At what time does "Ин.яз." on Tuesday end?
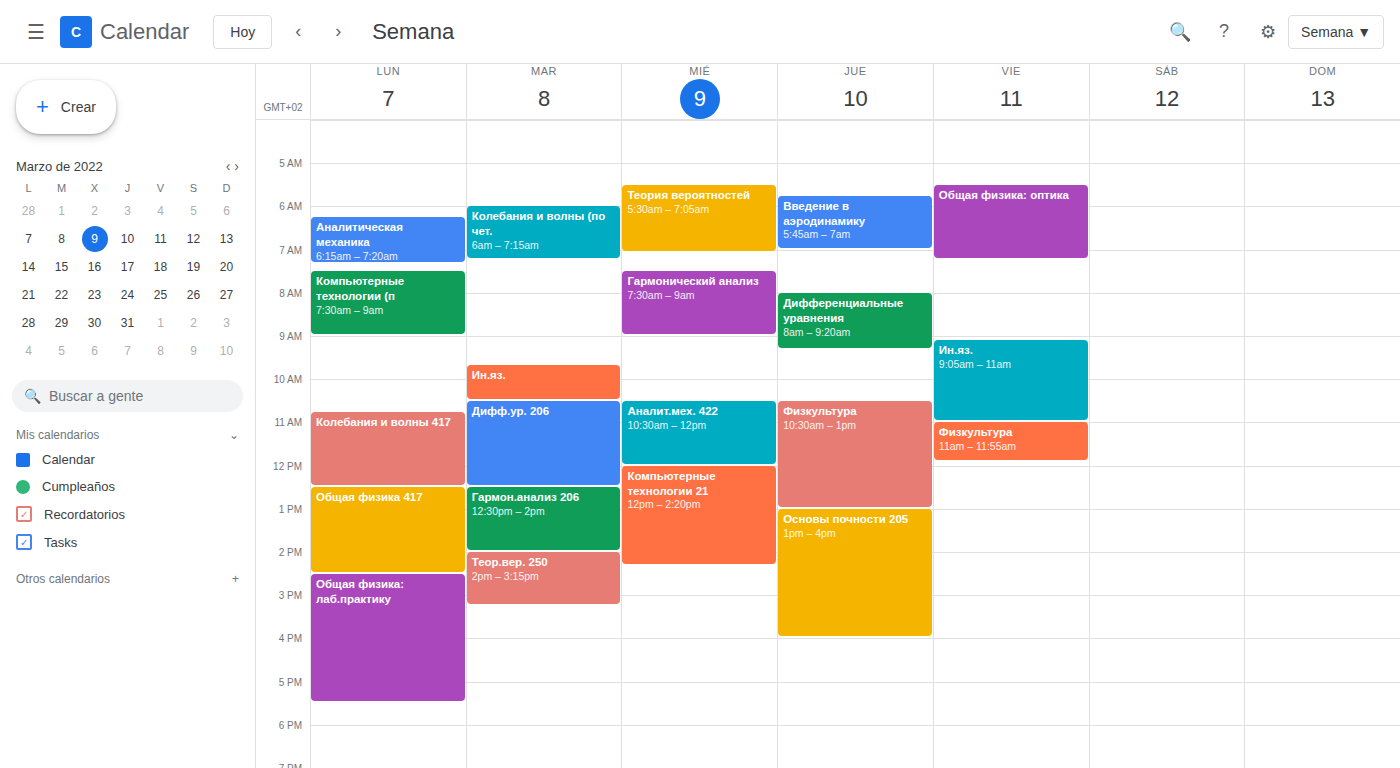
10:30 AM